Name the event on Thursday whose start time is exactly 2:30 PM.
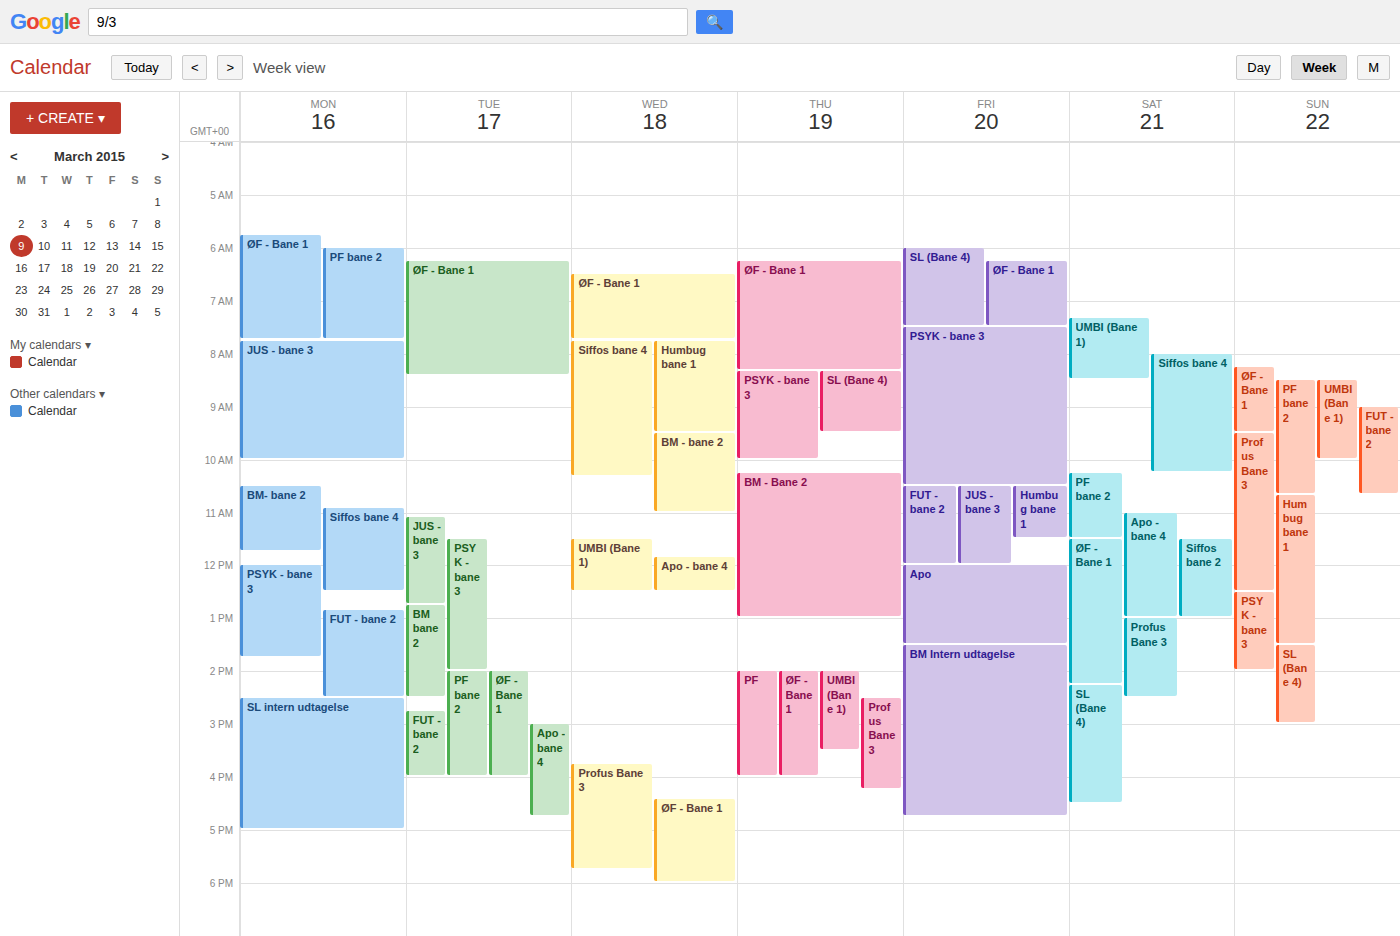
"Profus Bane 3"